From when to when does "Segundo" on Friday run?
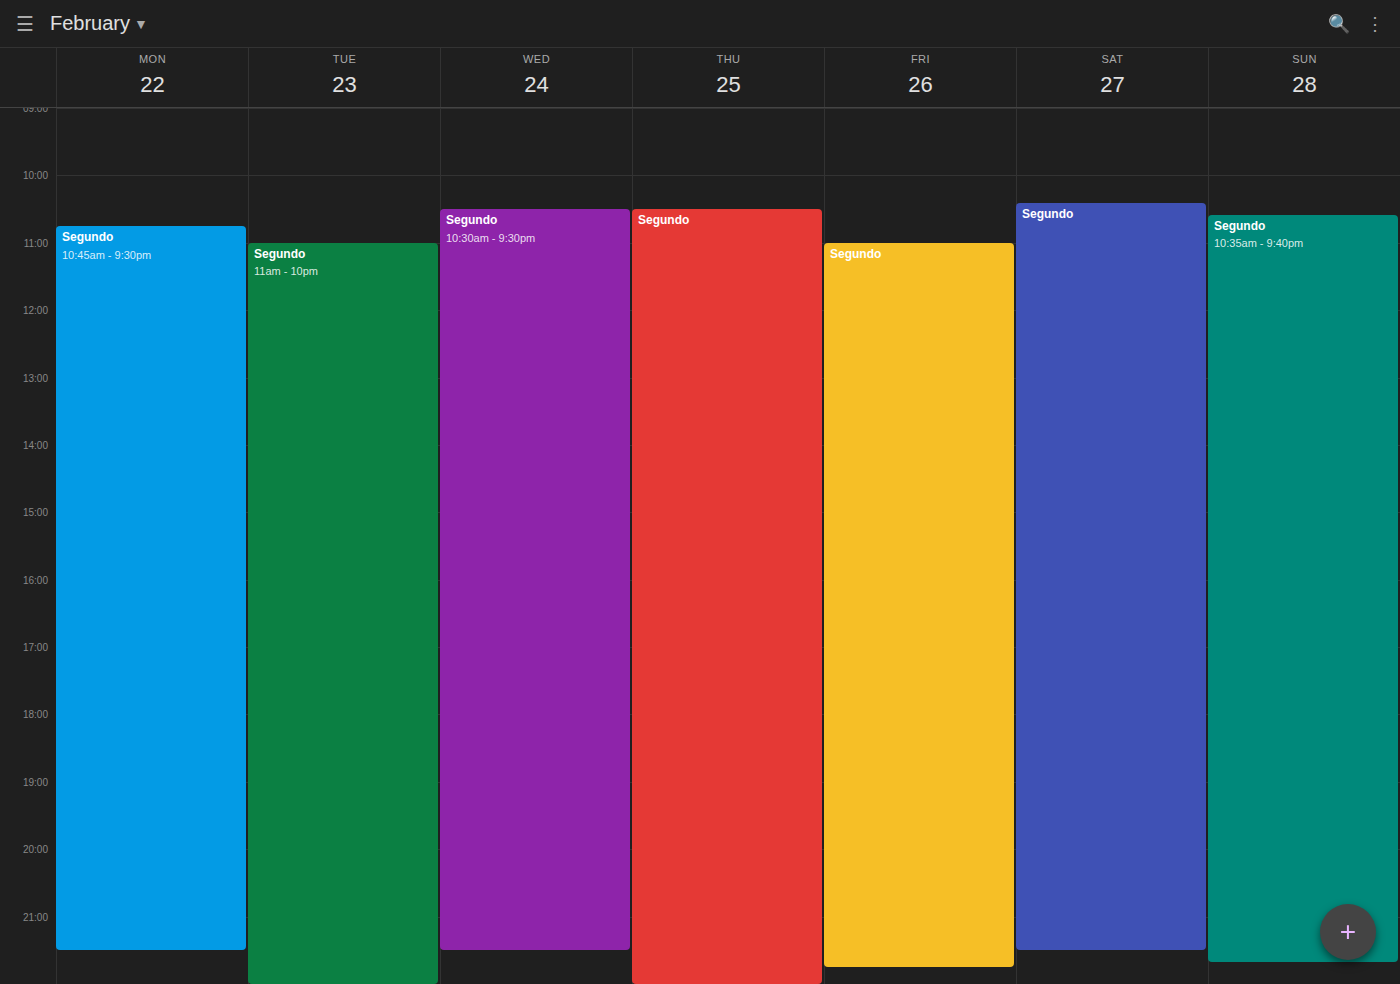
11:00 AM to 9:45 PM